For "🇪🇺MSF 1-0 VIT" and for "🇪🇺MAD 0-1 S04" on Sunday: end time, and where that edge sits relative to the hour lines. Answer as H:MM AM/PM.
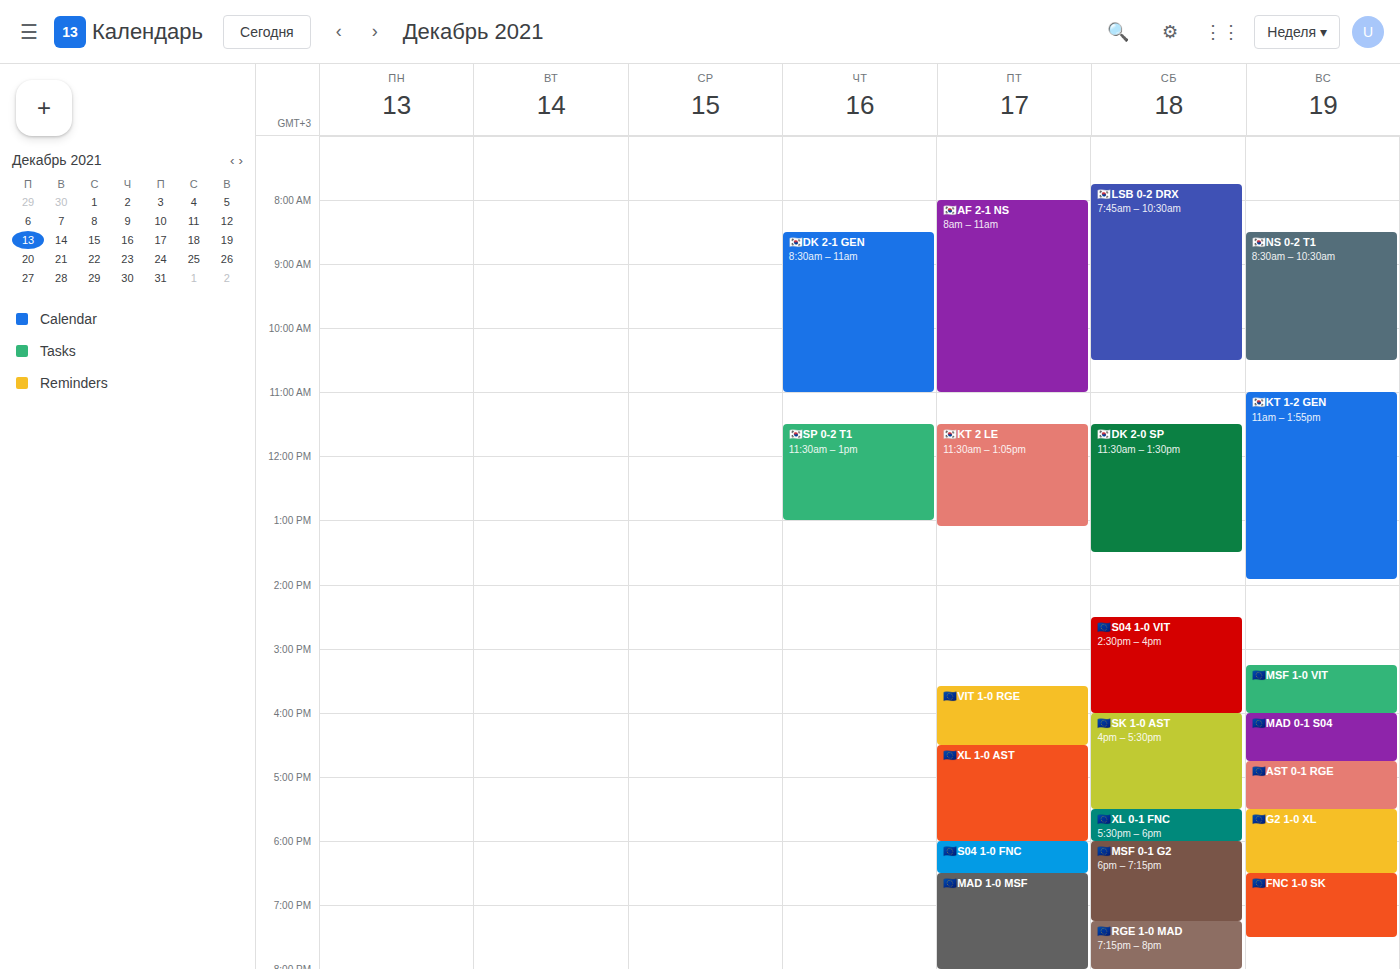
"🇪🇺MSF 1-0 VIT": 4:00 PM, exactly on the 4 PM line. "🇪🇺MAD 0-1 S04": 4:45 PM, neither: three quarters of the way from the 4 PM line to the 5 PM line.